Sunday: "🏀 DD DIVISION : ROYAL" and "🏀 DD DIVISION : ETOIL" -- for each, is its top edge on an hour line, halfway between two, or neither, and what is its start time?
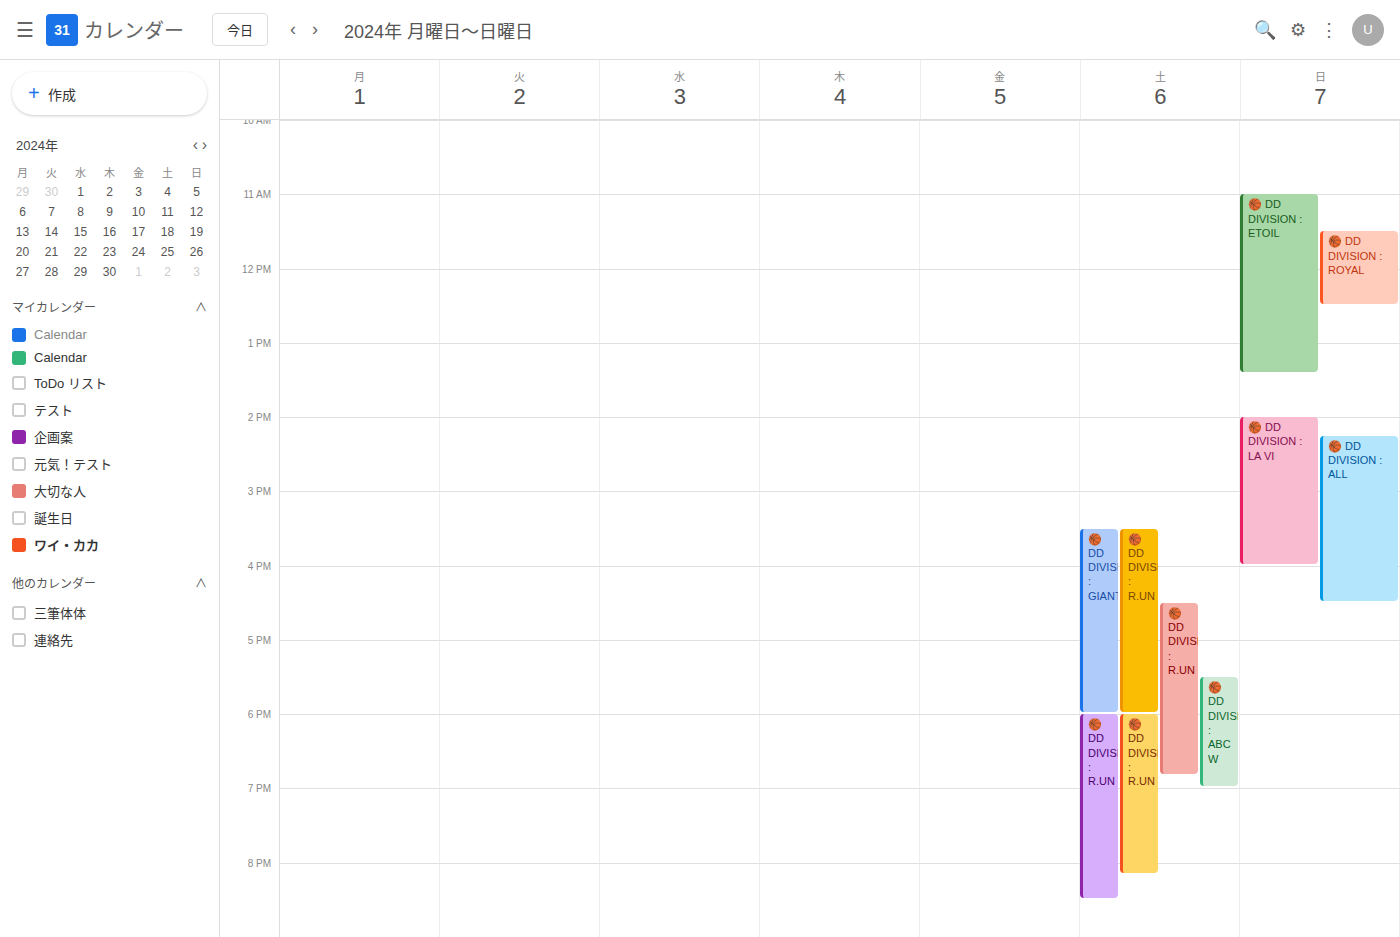
"🏀 DD DIVISION : ROYAL": 11:30, halfway between the 11:00 and 12:00 lines. "🏀 DD DIVISION : ETOIL": 11:00, exactly on the 11:00 line.